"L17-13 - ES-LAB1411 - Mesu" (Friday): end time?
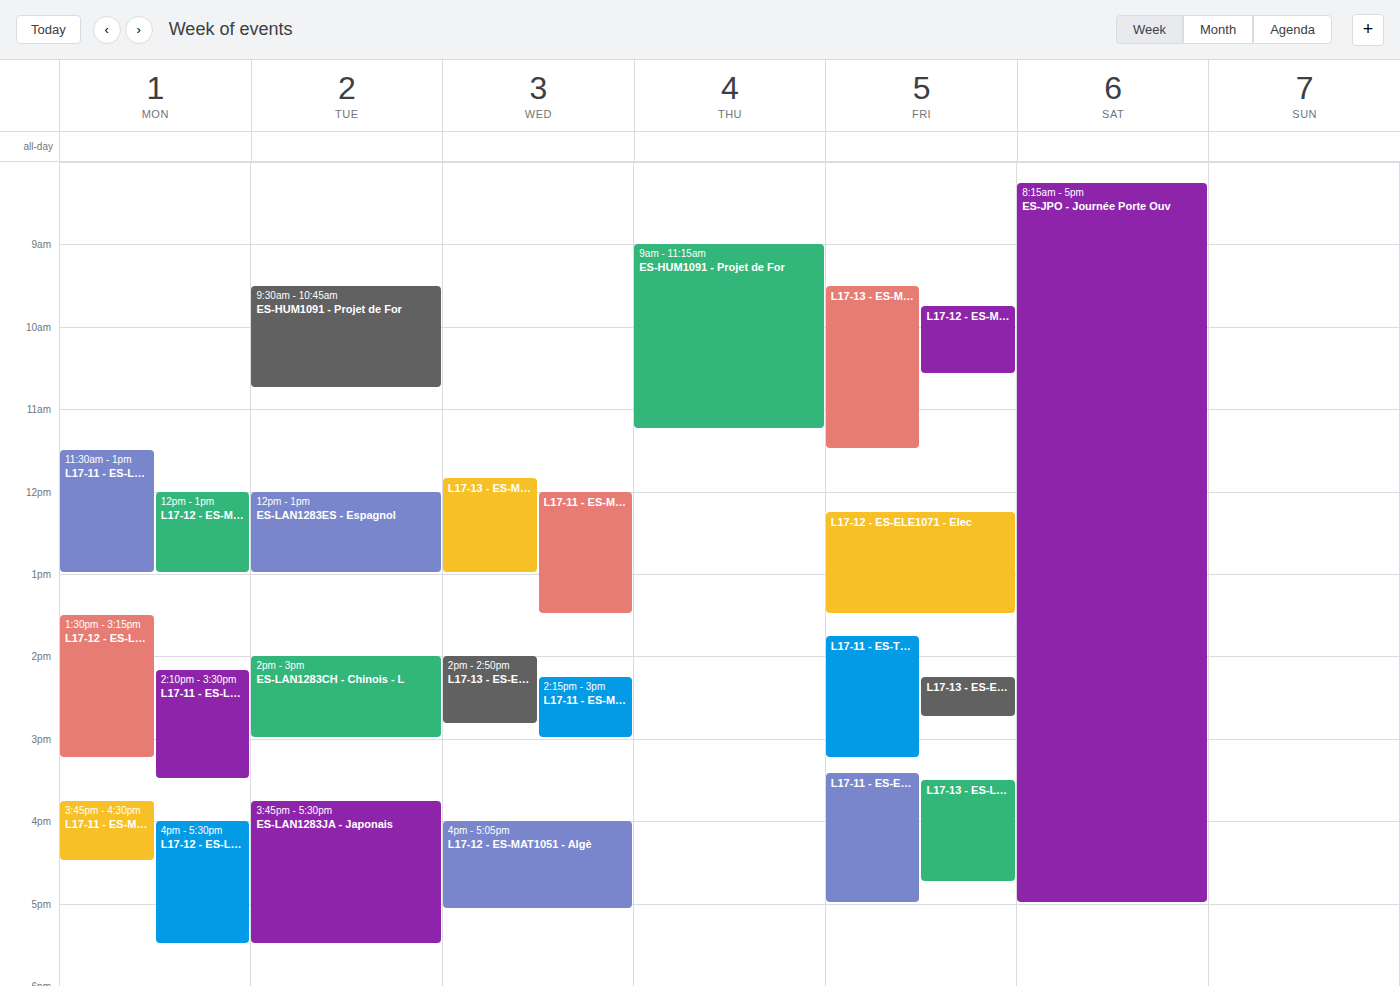
4:45 PM